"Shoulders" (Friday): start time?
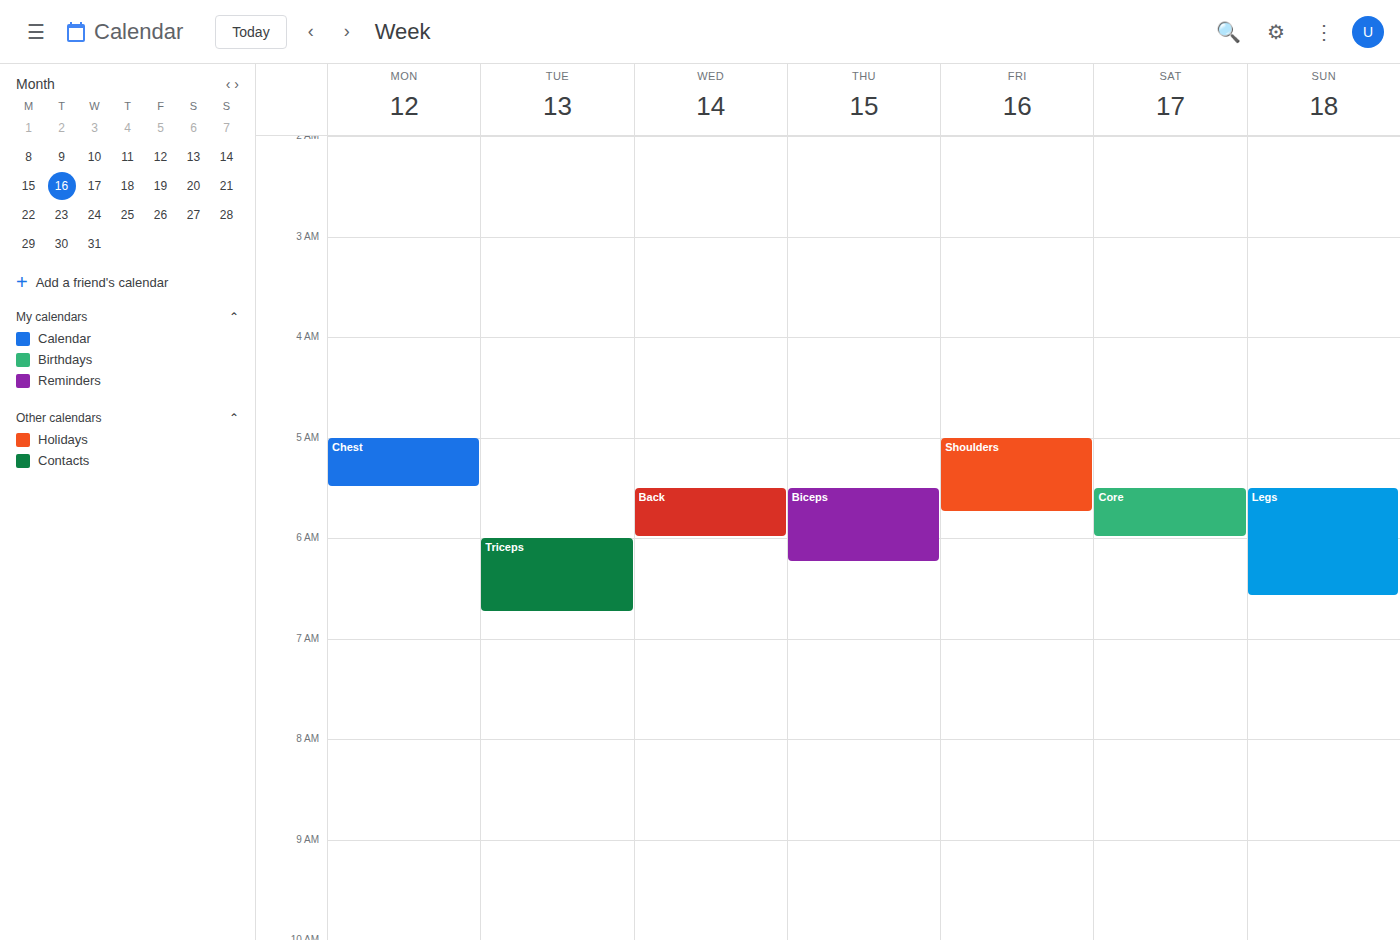
5:00 AM